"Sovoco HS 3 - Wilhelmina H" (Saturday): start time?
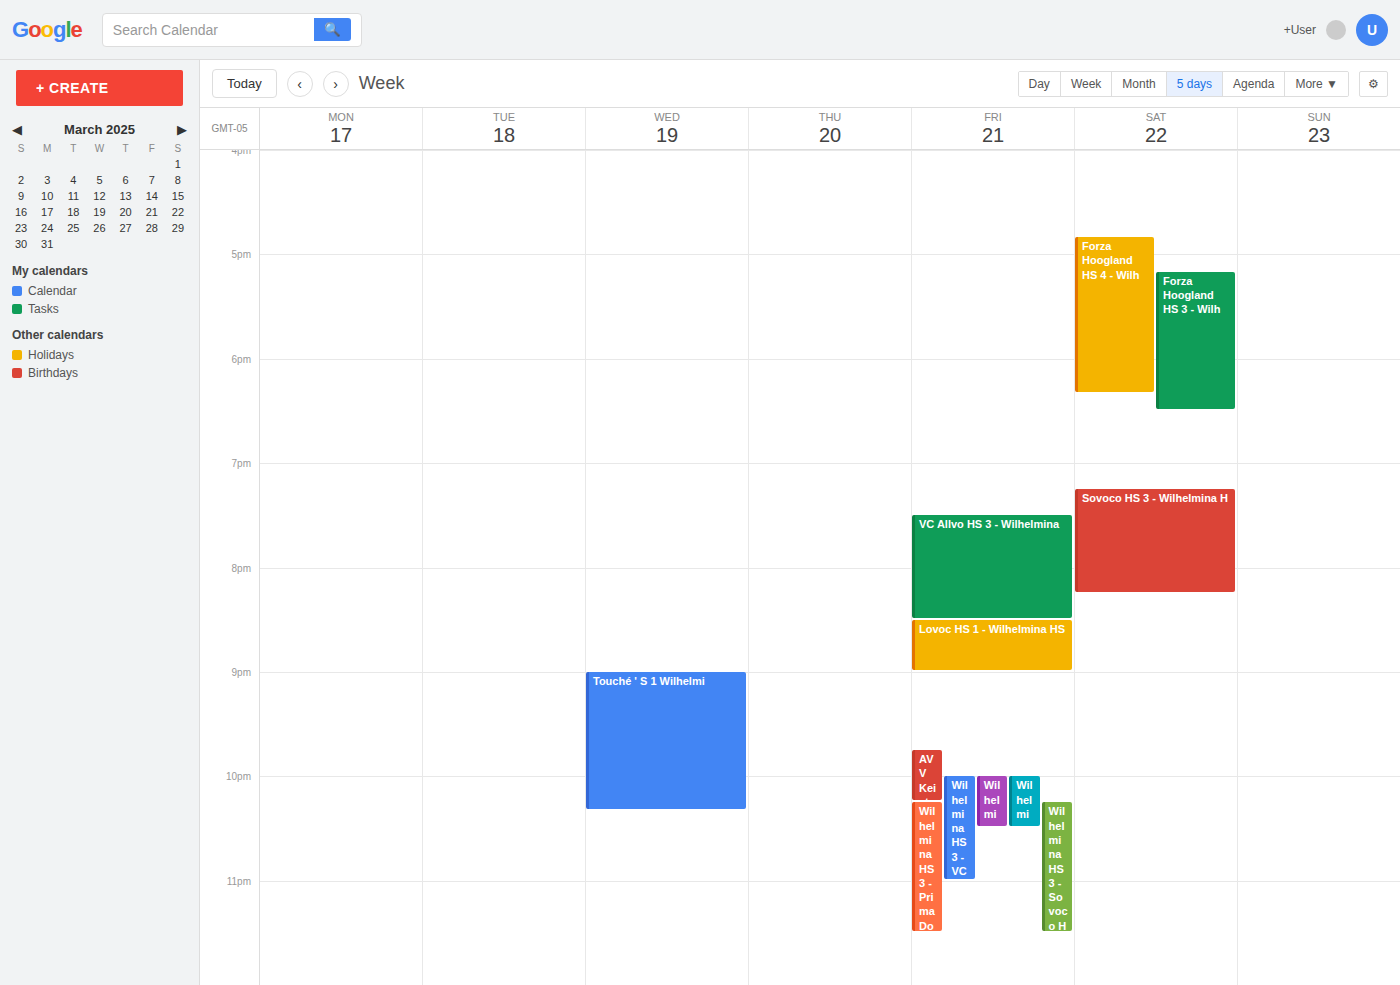
19:15